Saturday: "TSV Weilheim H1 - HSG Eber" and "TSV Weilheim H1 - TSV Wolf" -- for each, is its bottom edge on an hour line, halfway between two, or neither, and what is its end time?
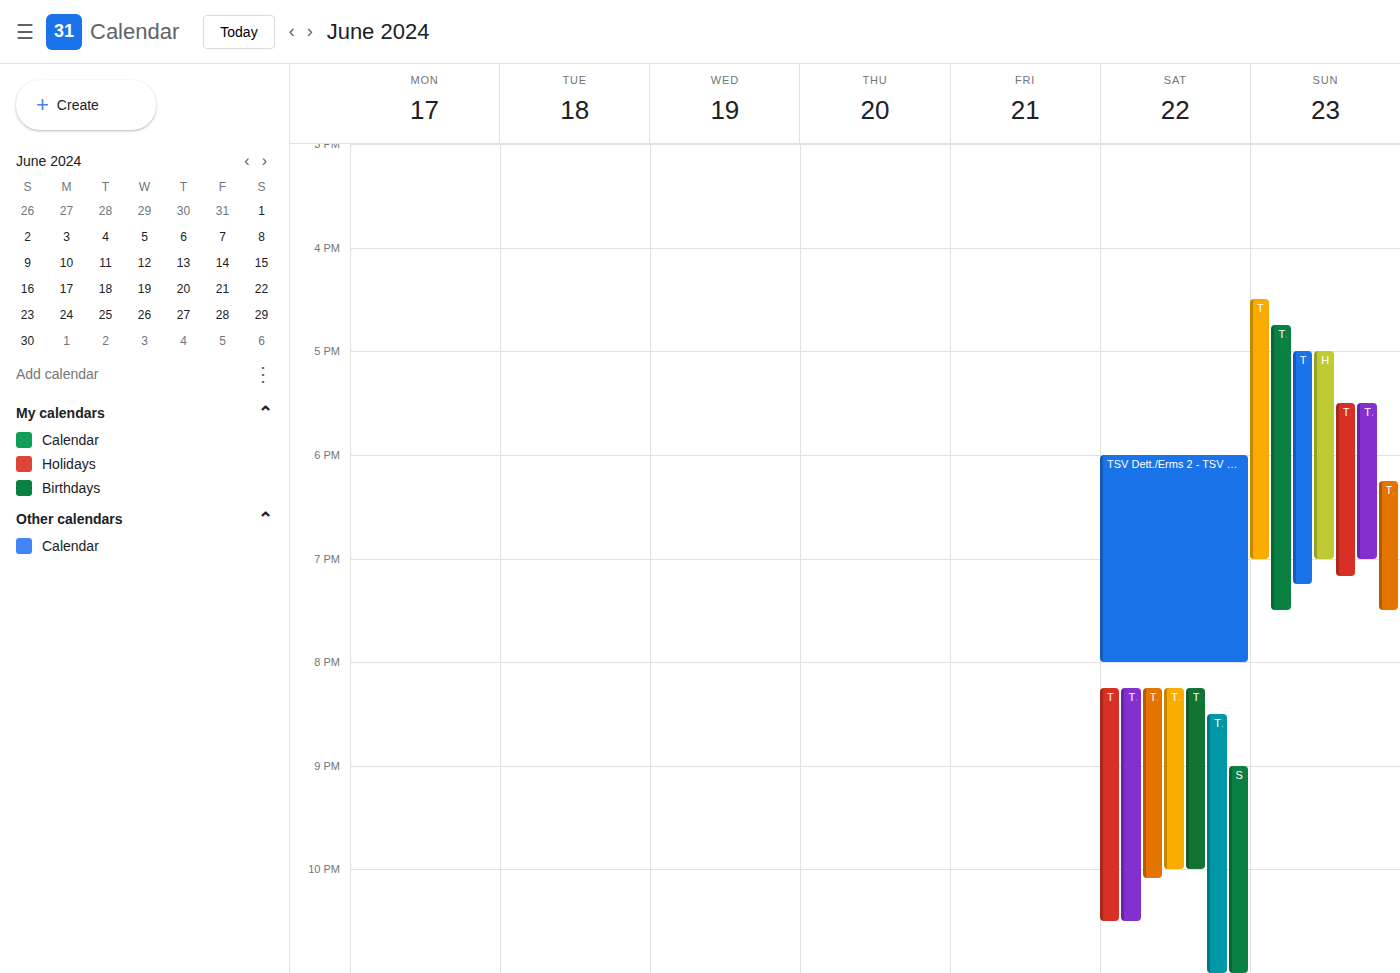
"TSV Weilheim H1 - HSG Eber": 10:30 PM, halfway between the 10 PM and 11 PM lines. "TSV Weilheim H1 - TSV Wolf": 10:00 PM, exactly on the 10 PM line.